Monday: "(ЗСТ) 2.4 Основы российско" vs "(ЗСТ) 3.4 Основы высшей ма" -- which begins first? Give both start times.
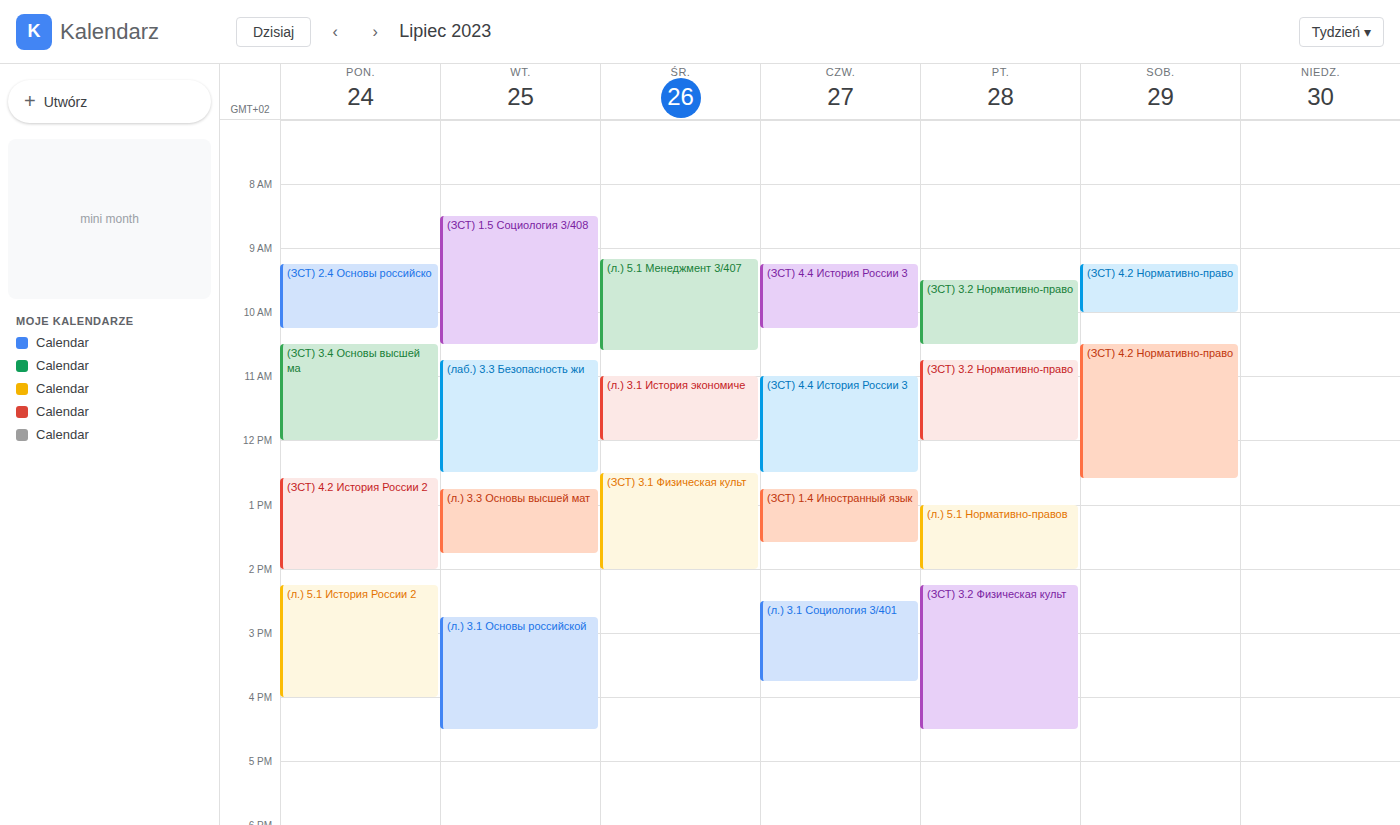
"(ЗСТ) 2.4 Основы российско" 09:15; "(ЗСТ) 3.4 Основы высшей ма" 10:30.